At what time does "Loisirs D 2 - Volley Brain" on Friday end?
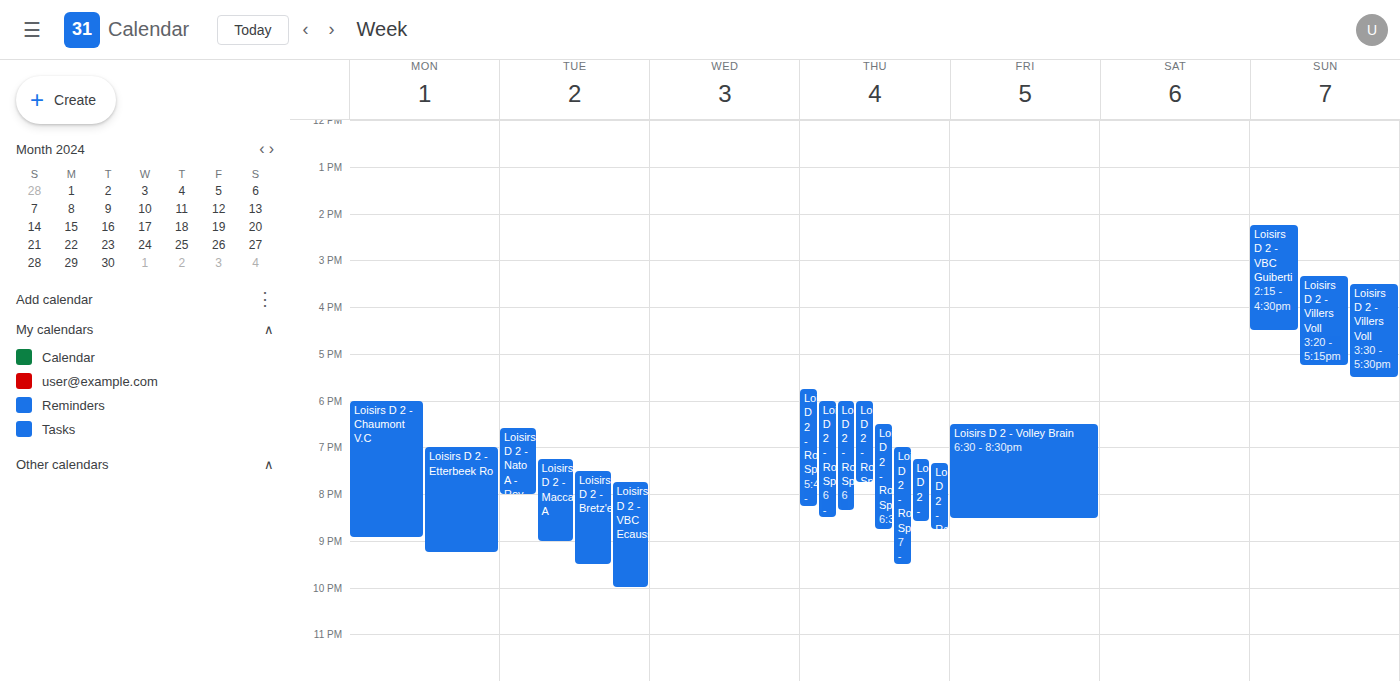
20:30